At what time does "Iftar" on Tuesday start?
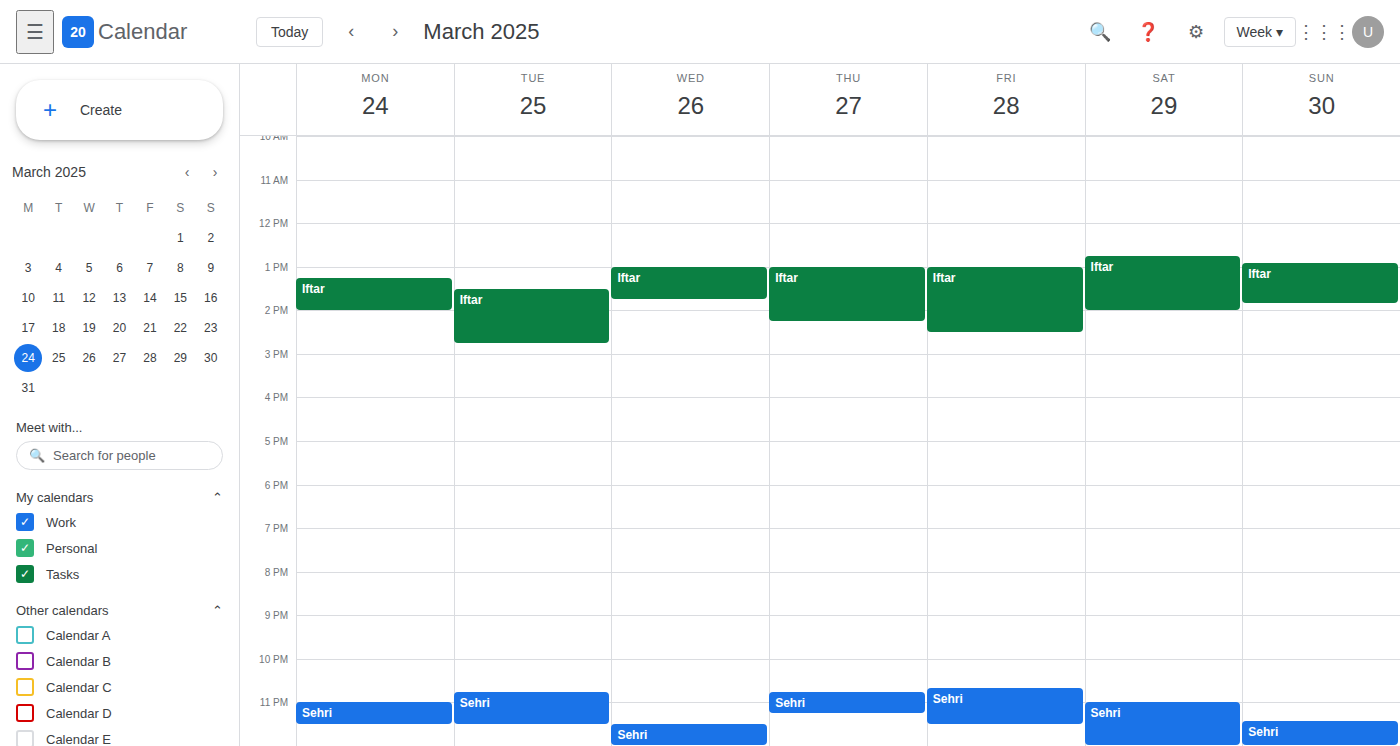
1:30 PM